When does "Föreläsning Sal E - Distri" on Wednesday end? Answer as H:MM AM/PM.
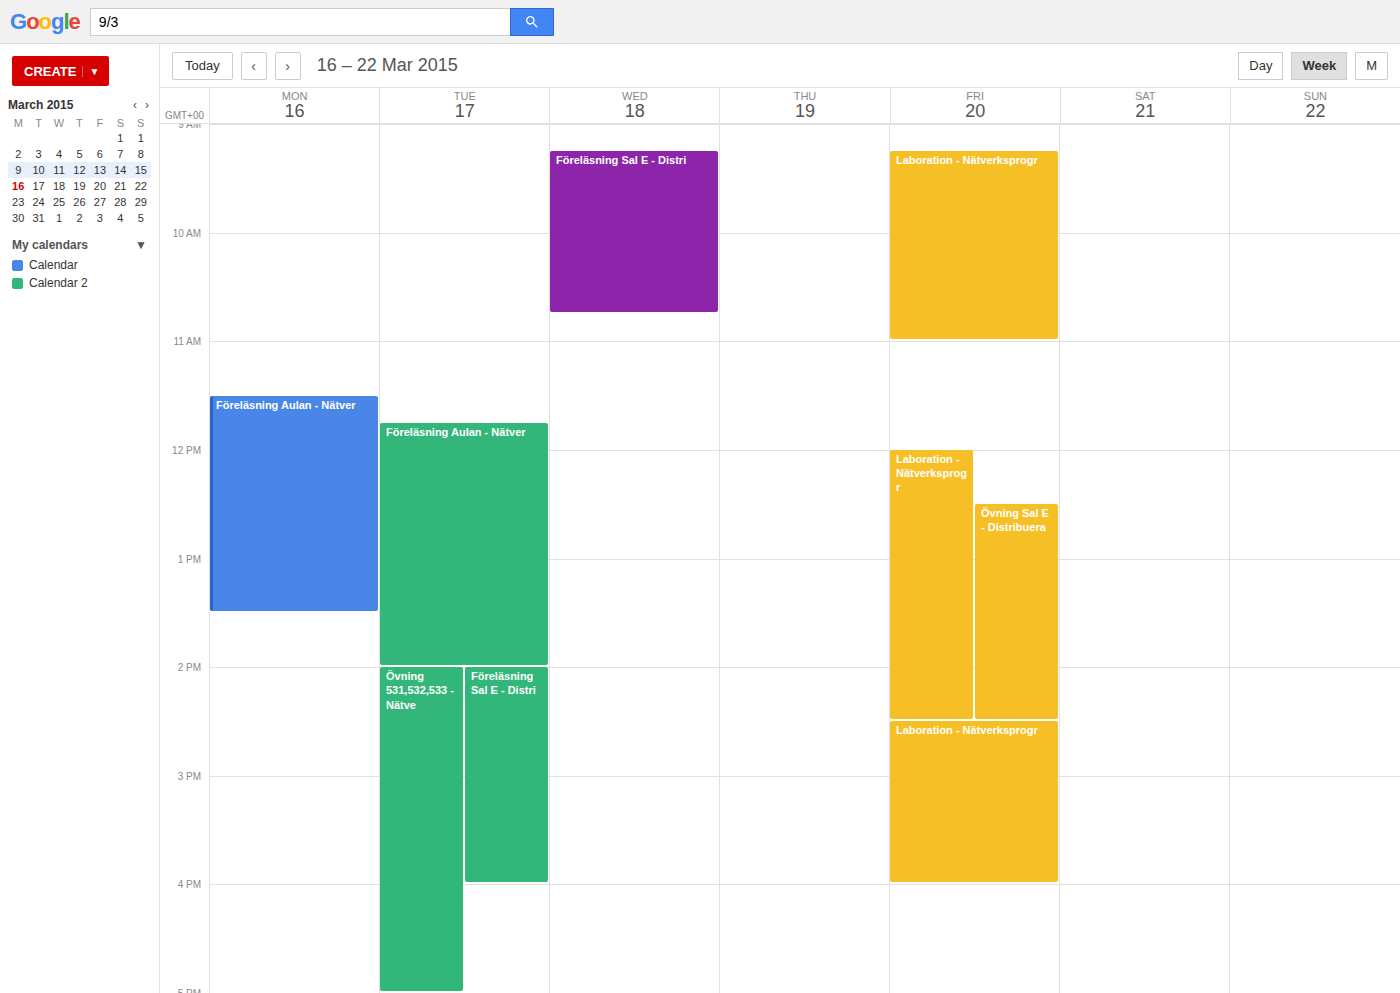
10:45 AM